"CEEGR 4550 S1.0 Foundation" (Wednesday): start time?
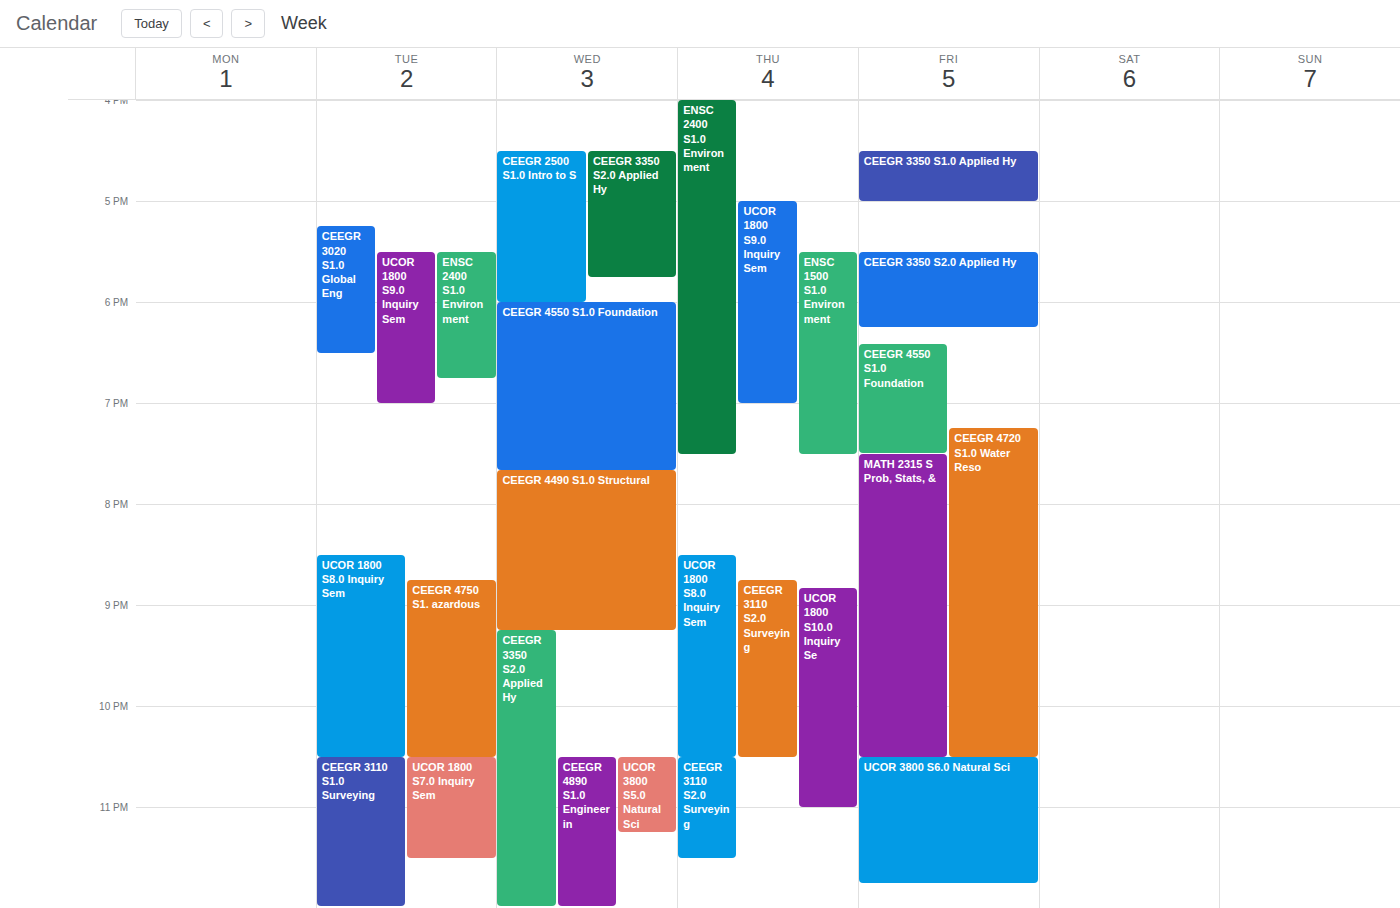
6:00 PM